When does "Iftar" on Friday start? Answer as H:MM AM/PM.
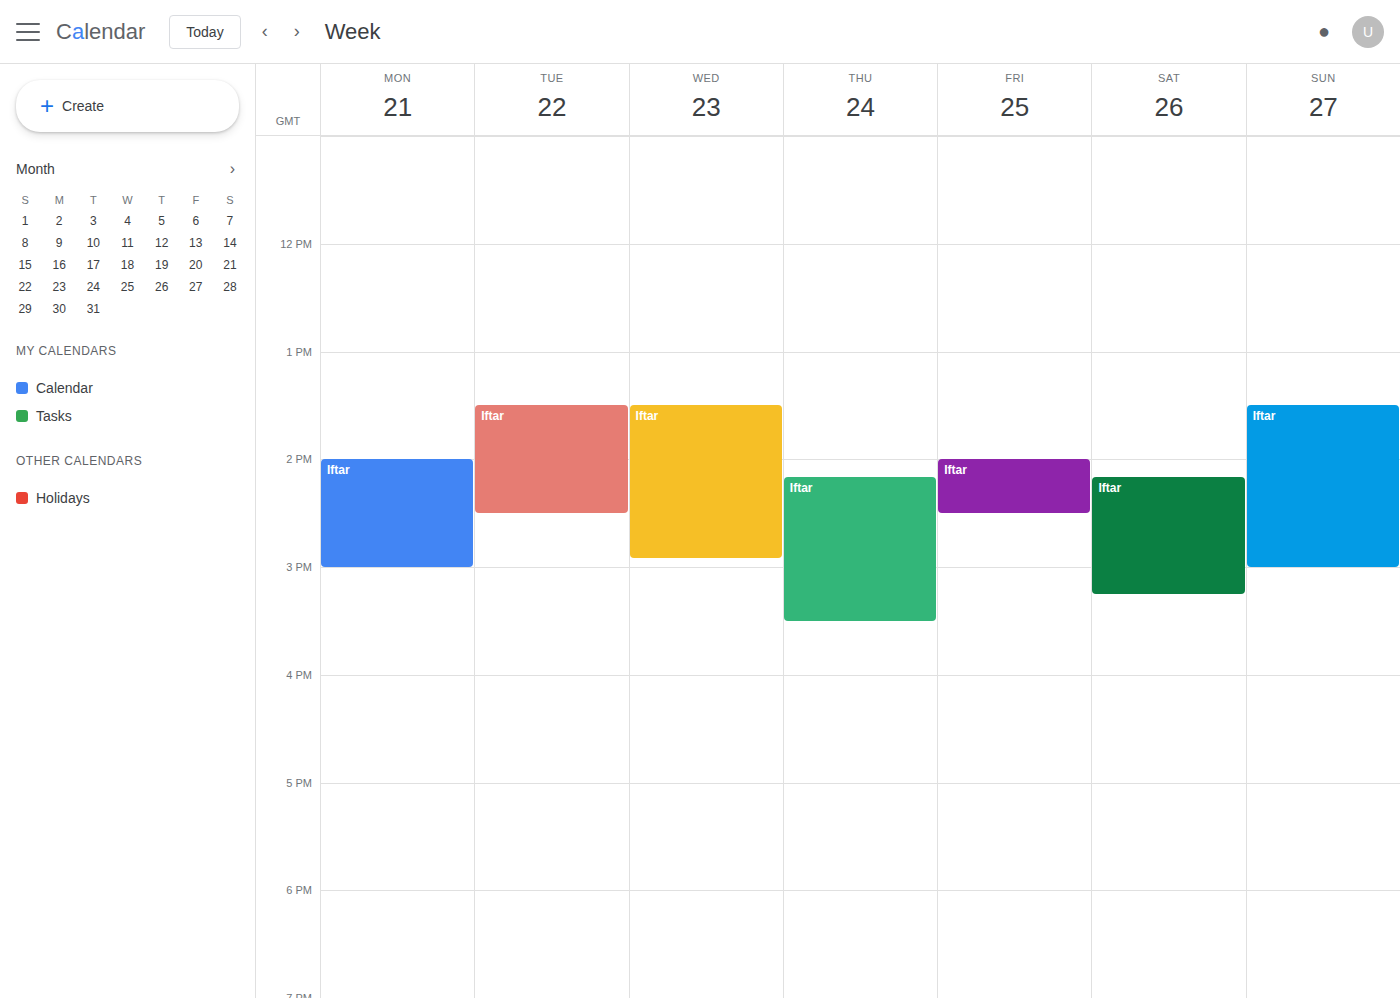
2:00 PM